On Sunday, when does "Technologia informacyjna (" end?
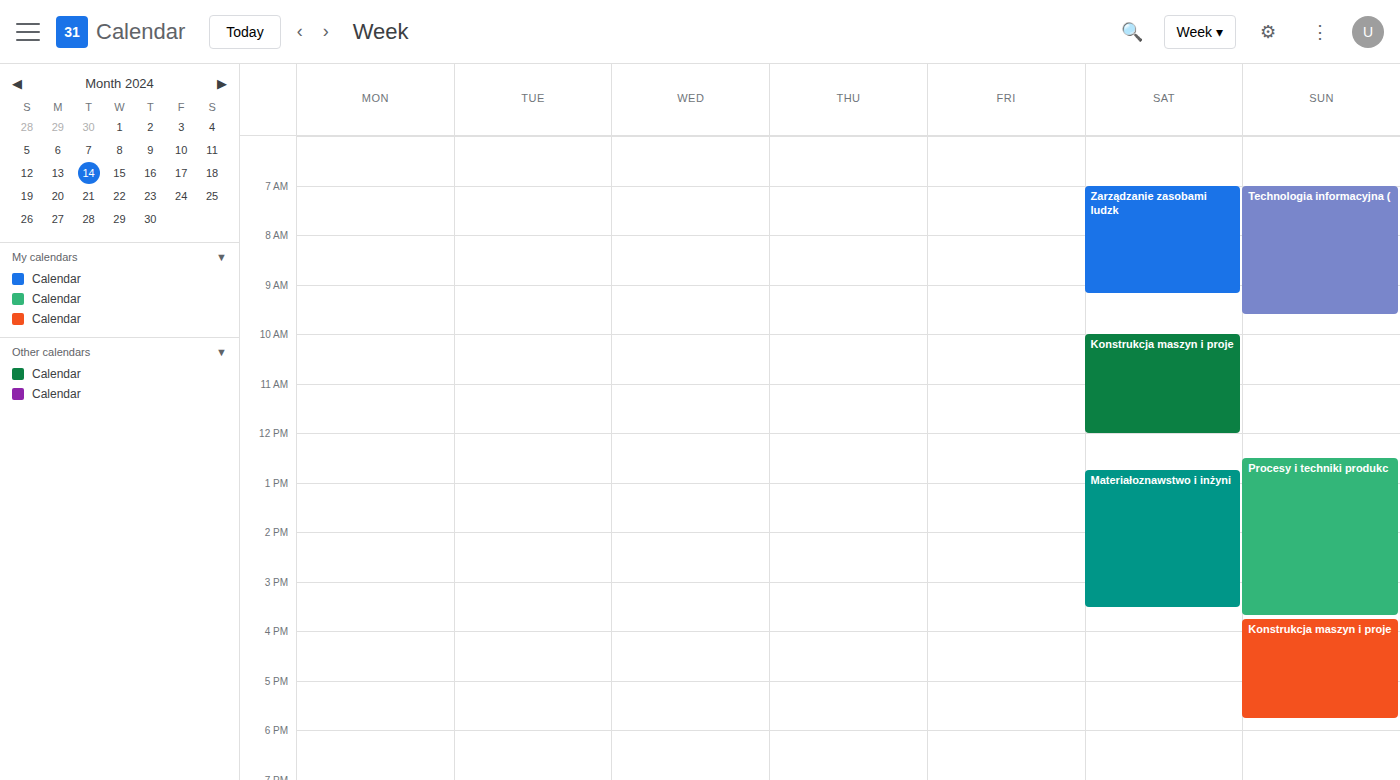
9:35 AM